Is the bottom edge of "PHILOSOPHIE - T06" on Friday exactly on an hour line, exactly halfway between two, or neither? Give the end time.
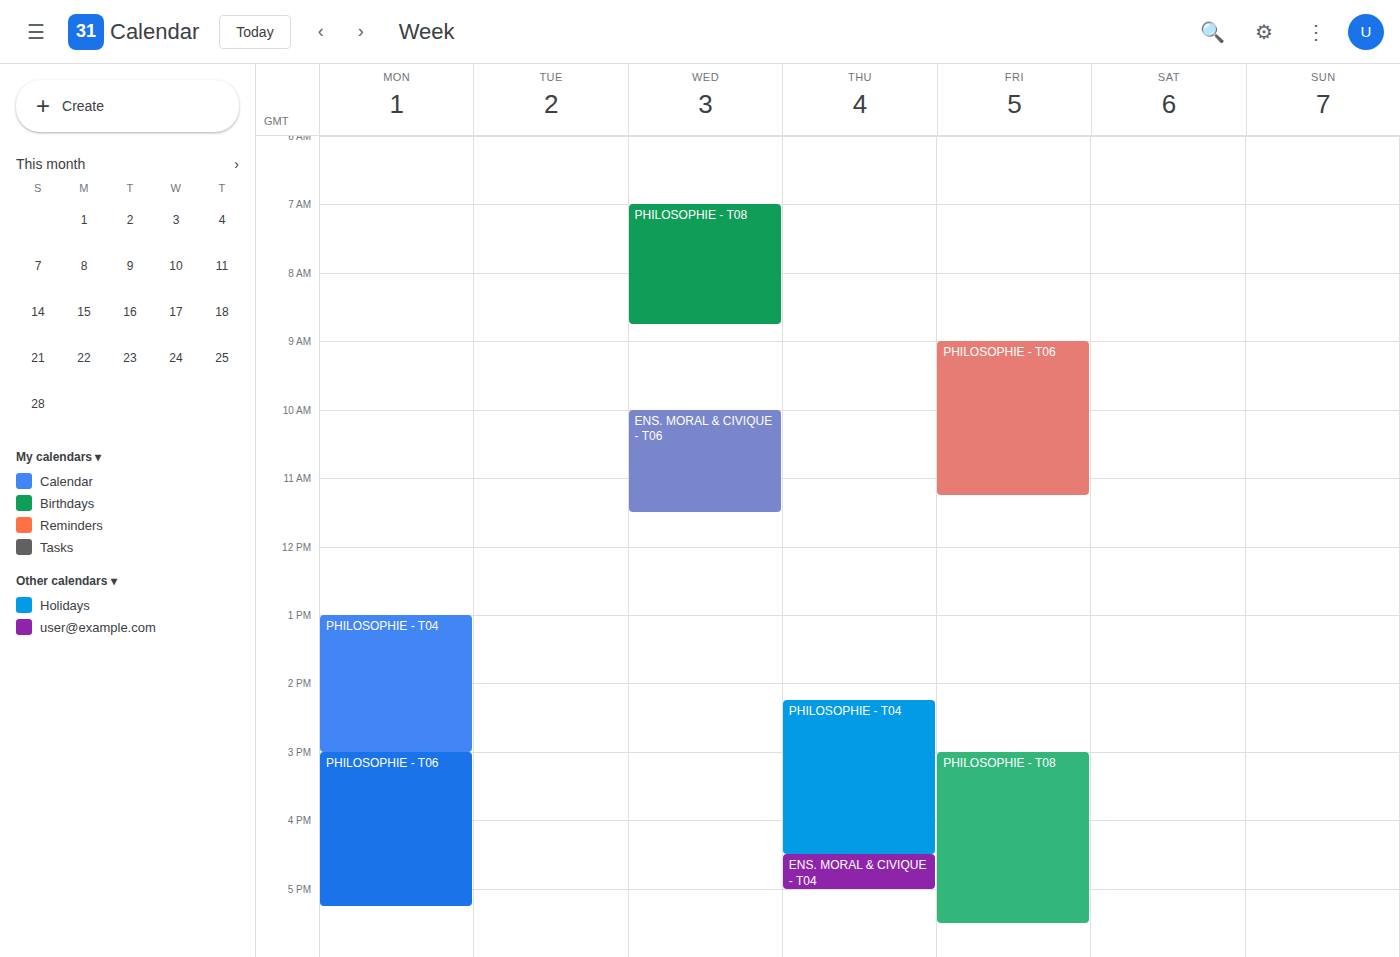
11:15 AM -- neither: a quarter of the way from the 11 AM line to the 12 PM line.